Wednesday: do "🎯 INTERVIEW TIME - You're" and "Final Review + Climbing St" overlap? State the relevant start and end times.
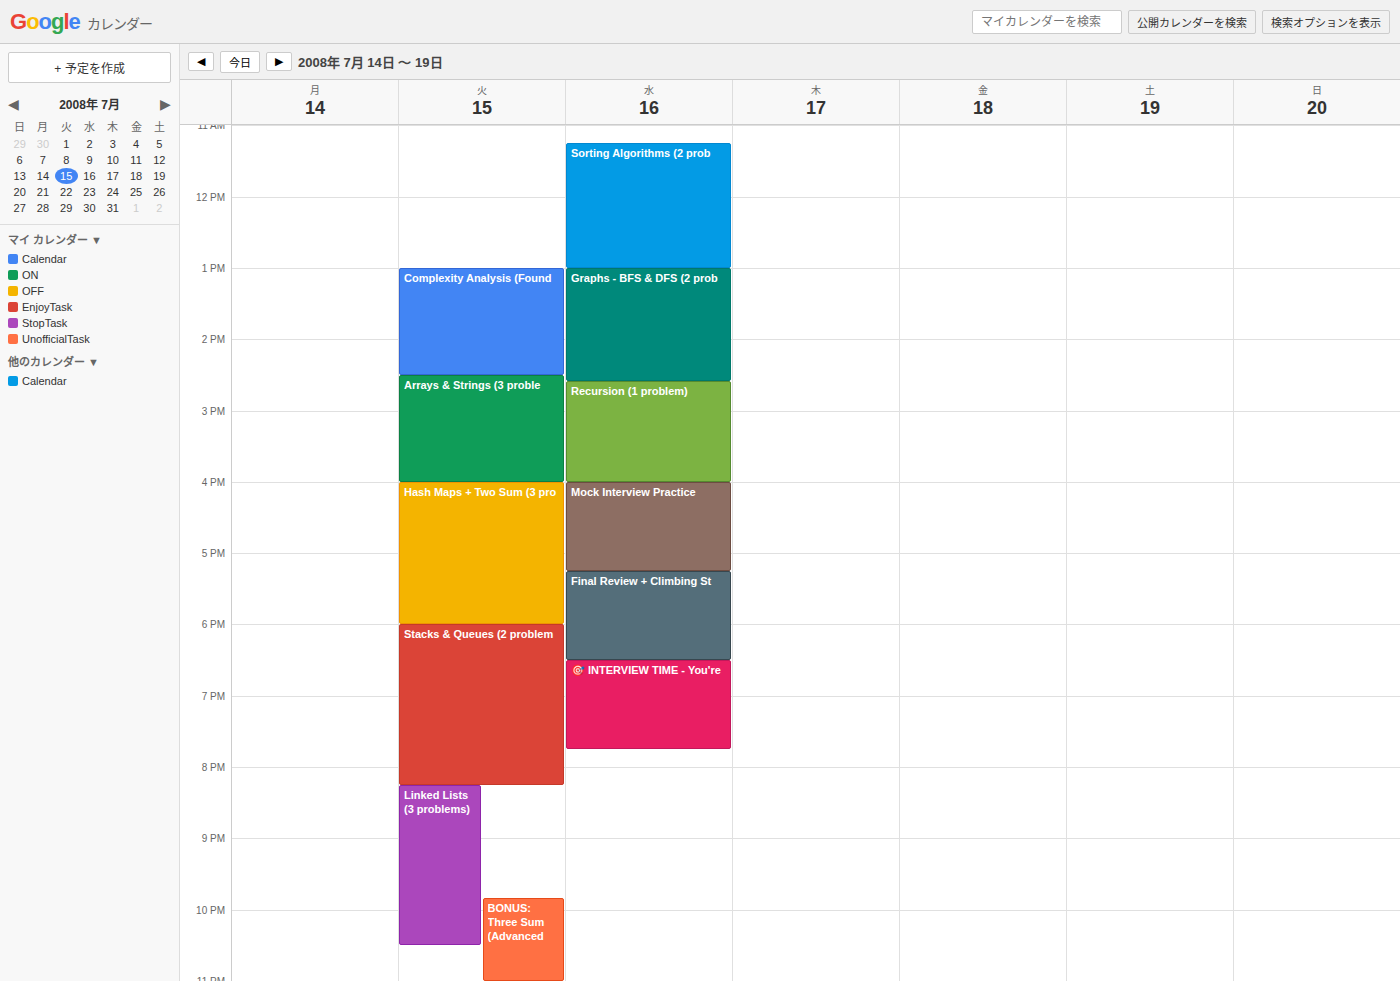
"Final Review + Climbing St" ends at 6:30 PM, exactly when "🎯 INTERVIEW TIME - You're" starts -- they touch but do not overlap.